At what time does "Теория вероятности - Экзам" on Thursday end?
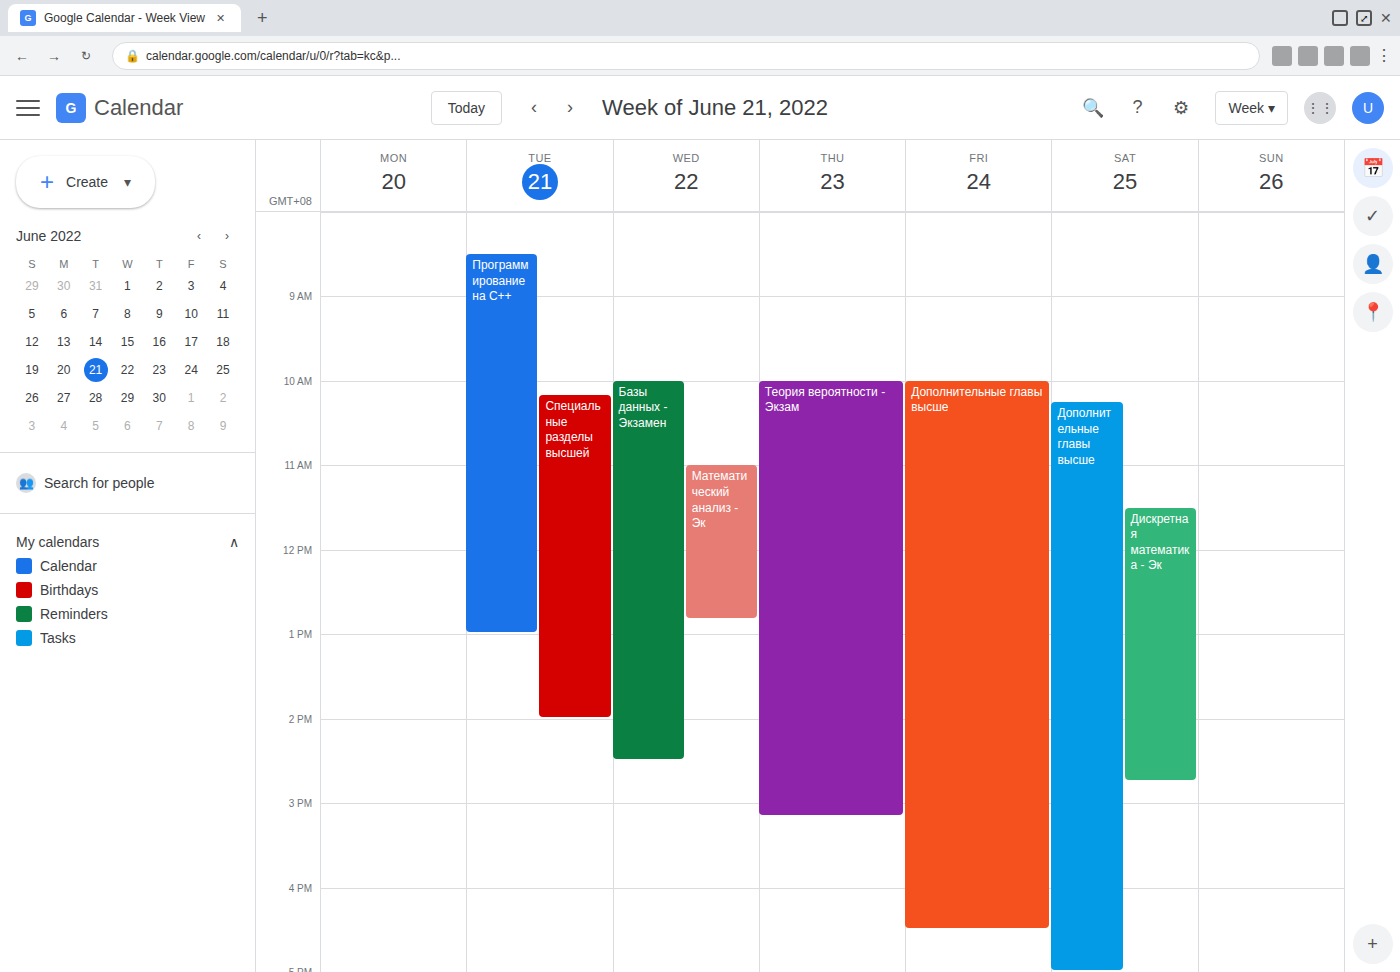
3:10 PM